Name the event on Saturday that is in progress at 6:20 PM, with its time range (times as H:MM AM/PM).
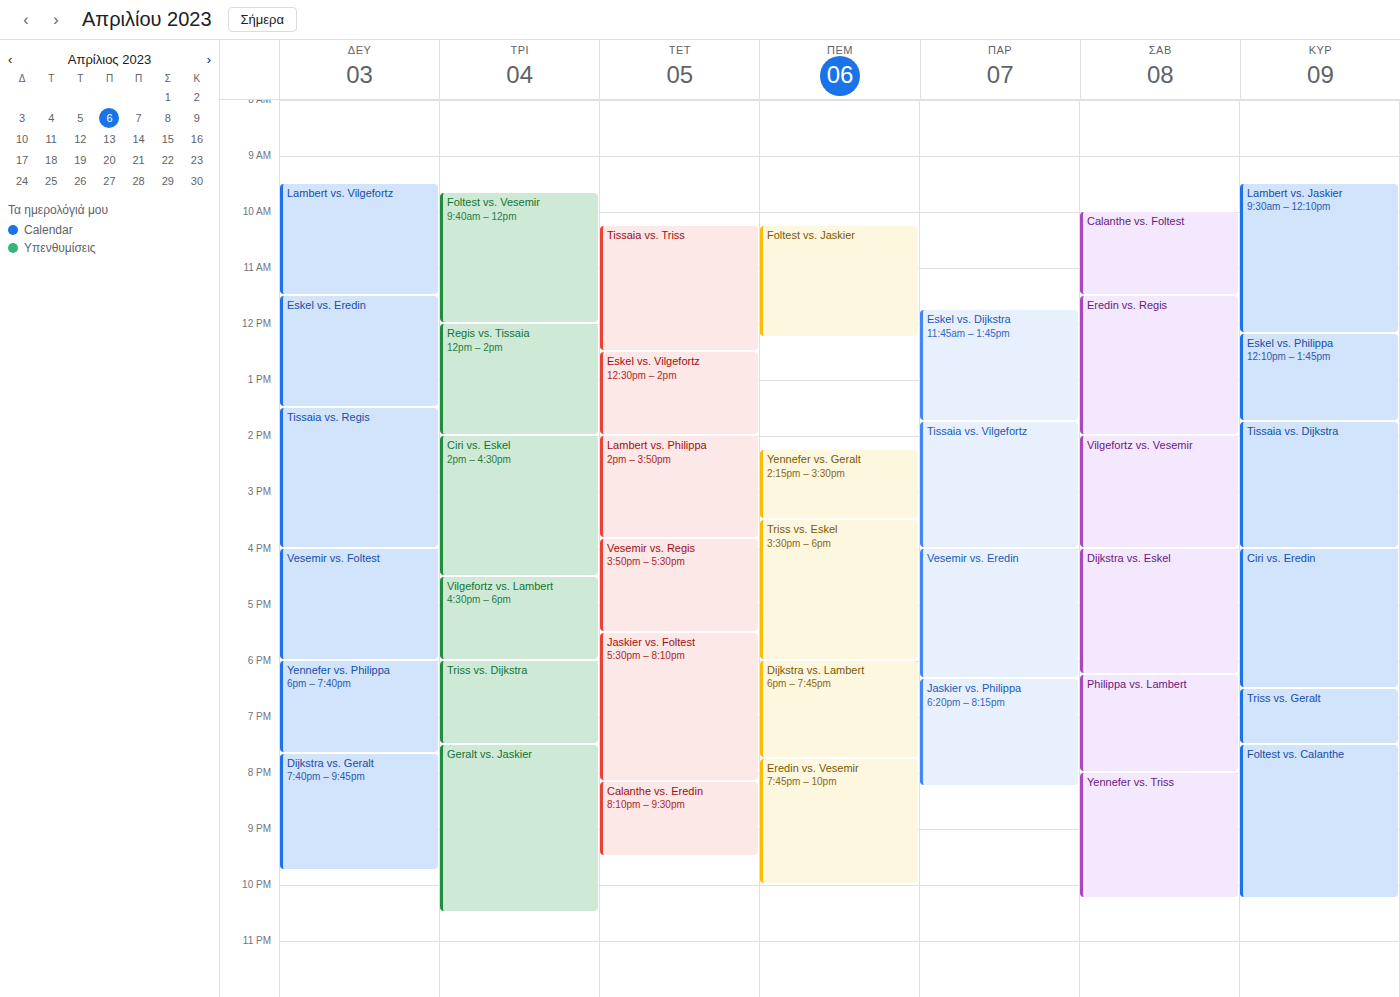
"Philippa vs. Lambert", 6:15 PM to 8:00 PM